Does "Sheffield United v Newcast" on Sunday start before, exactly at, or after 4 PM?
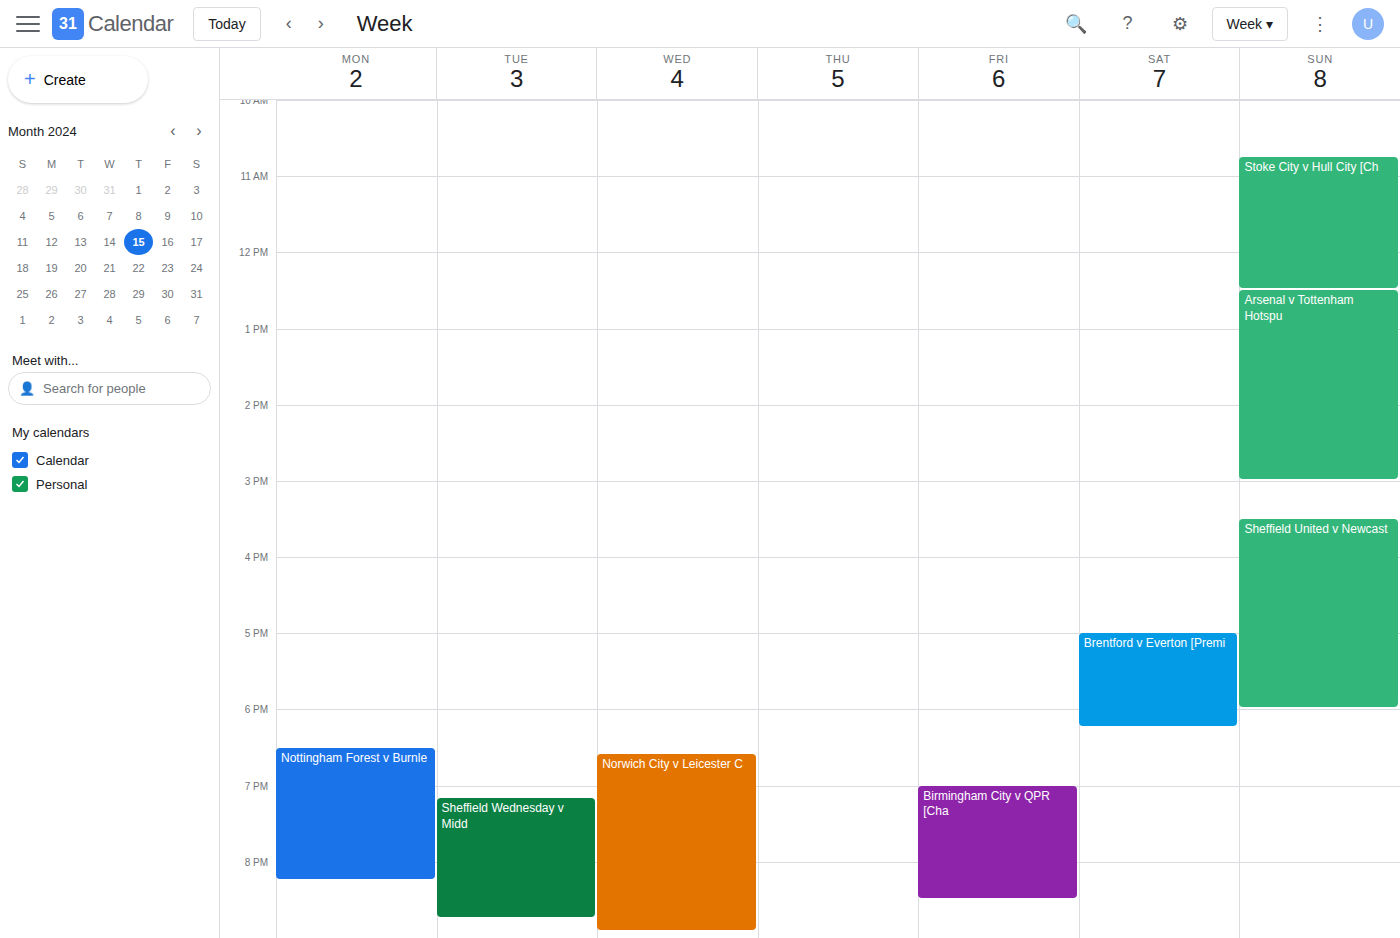
3:30 PM -- before 4 PM, 30 minutes above the 4 PM line.